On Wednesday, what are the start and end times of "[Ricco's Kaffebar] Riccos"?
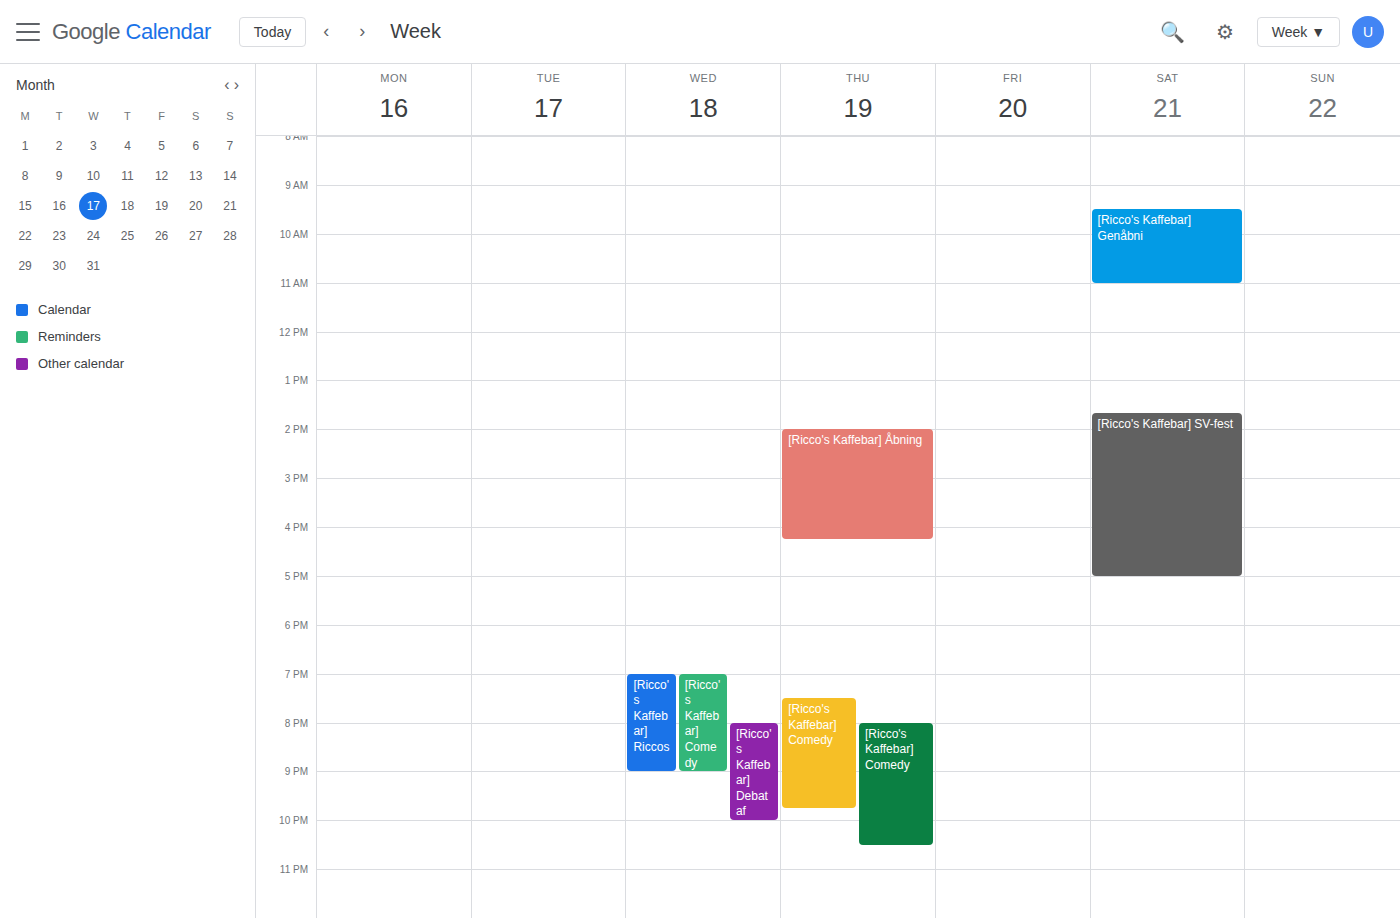
7:00 PM to 9:00 PM